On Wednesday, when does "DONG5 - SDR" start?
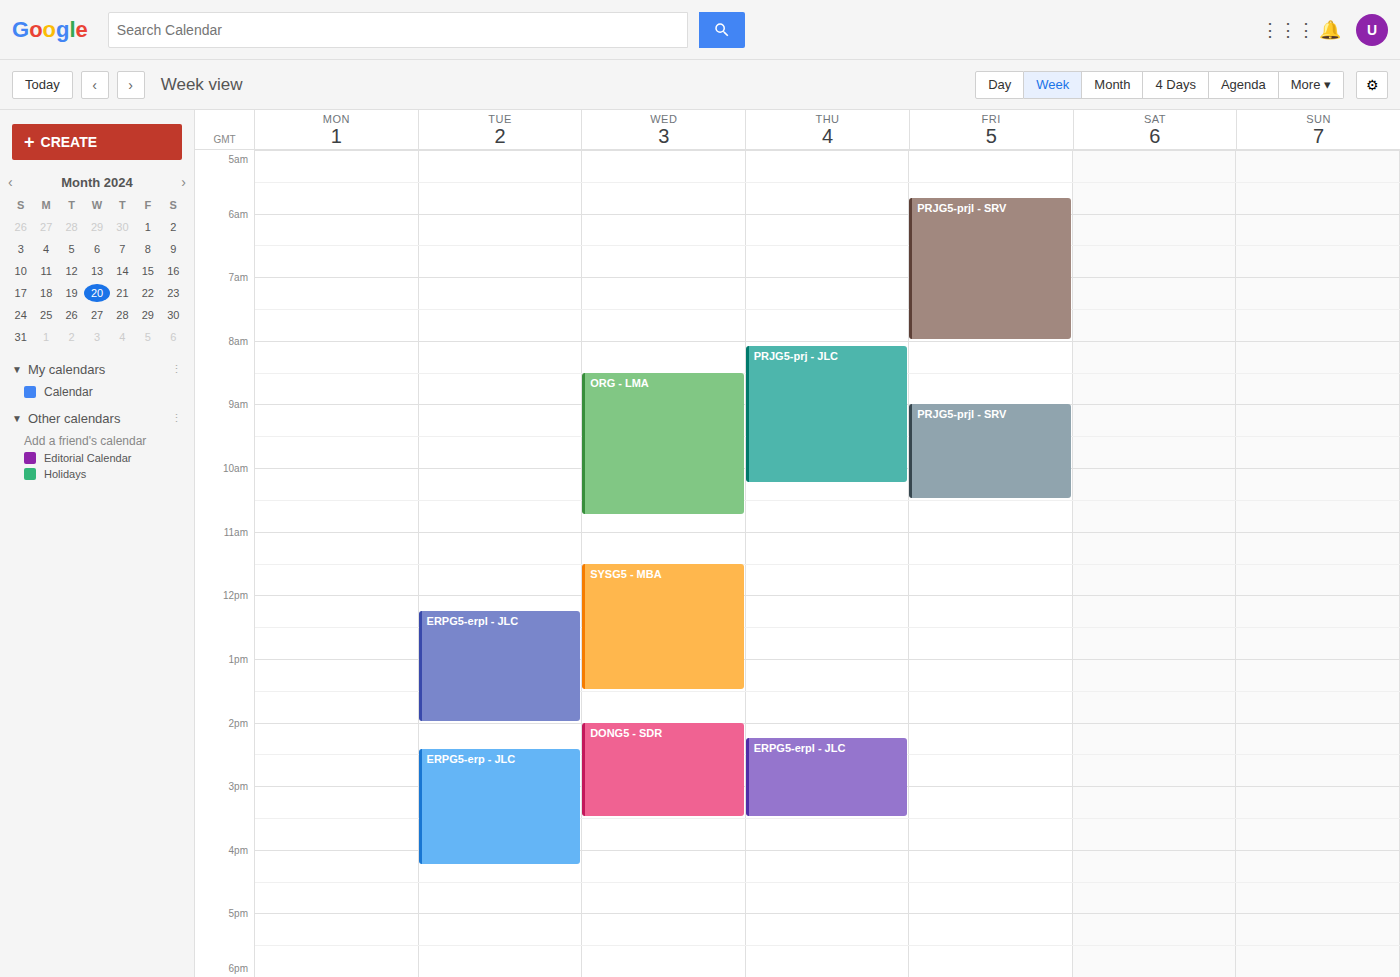
2:00 PM